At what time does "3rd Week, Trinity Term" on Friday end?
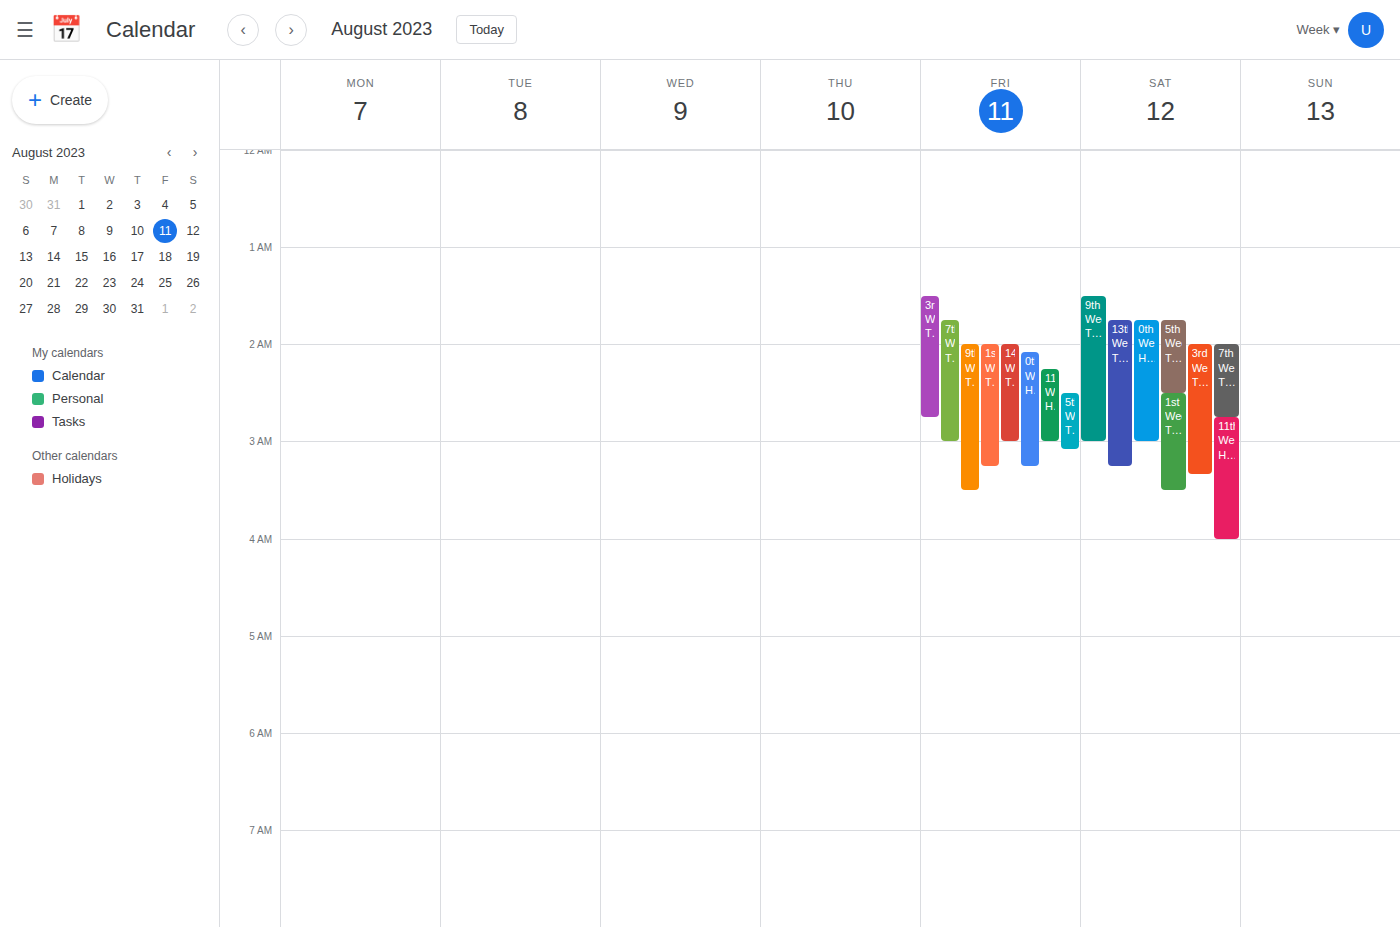
2:45 AM